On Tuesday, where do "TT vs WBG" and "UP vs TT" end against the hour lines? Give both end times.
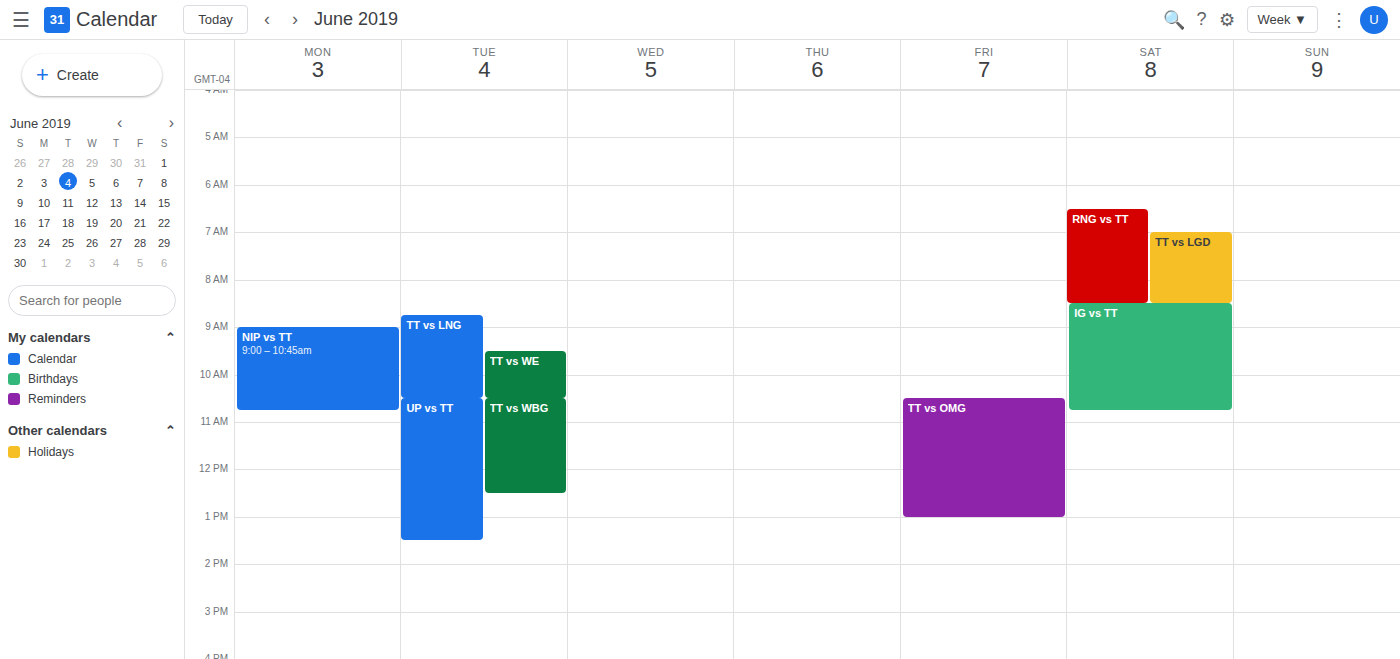
"TT vs WBG": 12:30 PM, halfway between the 12 PM and 1 PM lines. "UP vs TT": 1:30 PM, halfway between the 1 PM and 2 PM lines.